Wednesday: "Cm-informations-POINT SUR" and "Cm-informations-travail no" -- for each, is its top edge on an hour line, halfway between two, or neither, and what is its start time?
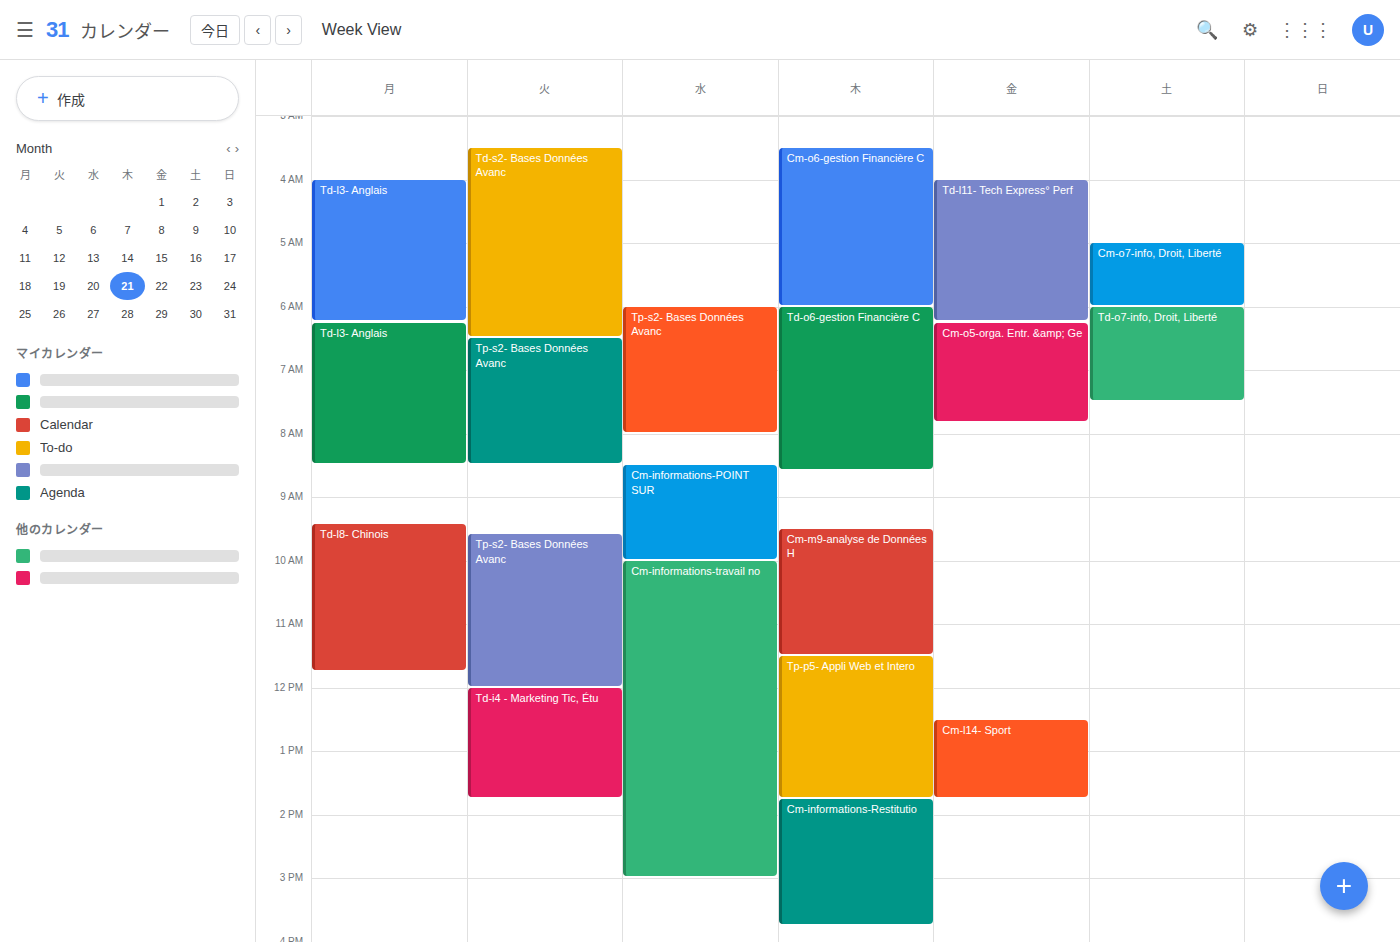
"Cm-informations-POINT SUR": 8:30 AM, halfway between the 8 AM and 9 AM lines. "Cm-informations-travail no": 10:00 AM, exactly on the 10 AM line.